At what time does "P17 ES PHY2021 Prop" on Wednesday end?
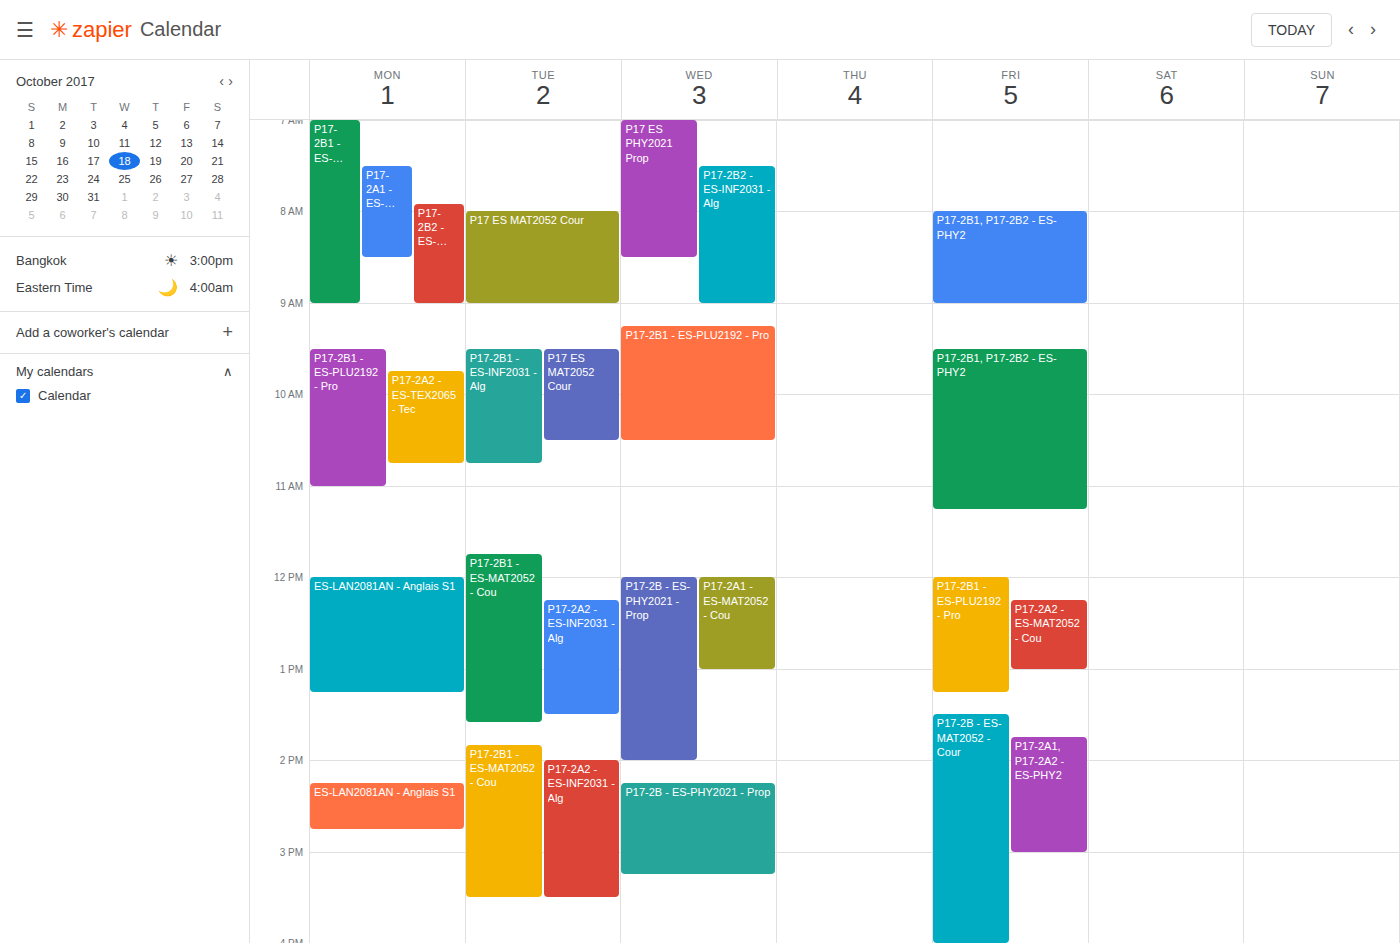
8:30 AM